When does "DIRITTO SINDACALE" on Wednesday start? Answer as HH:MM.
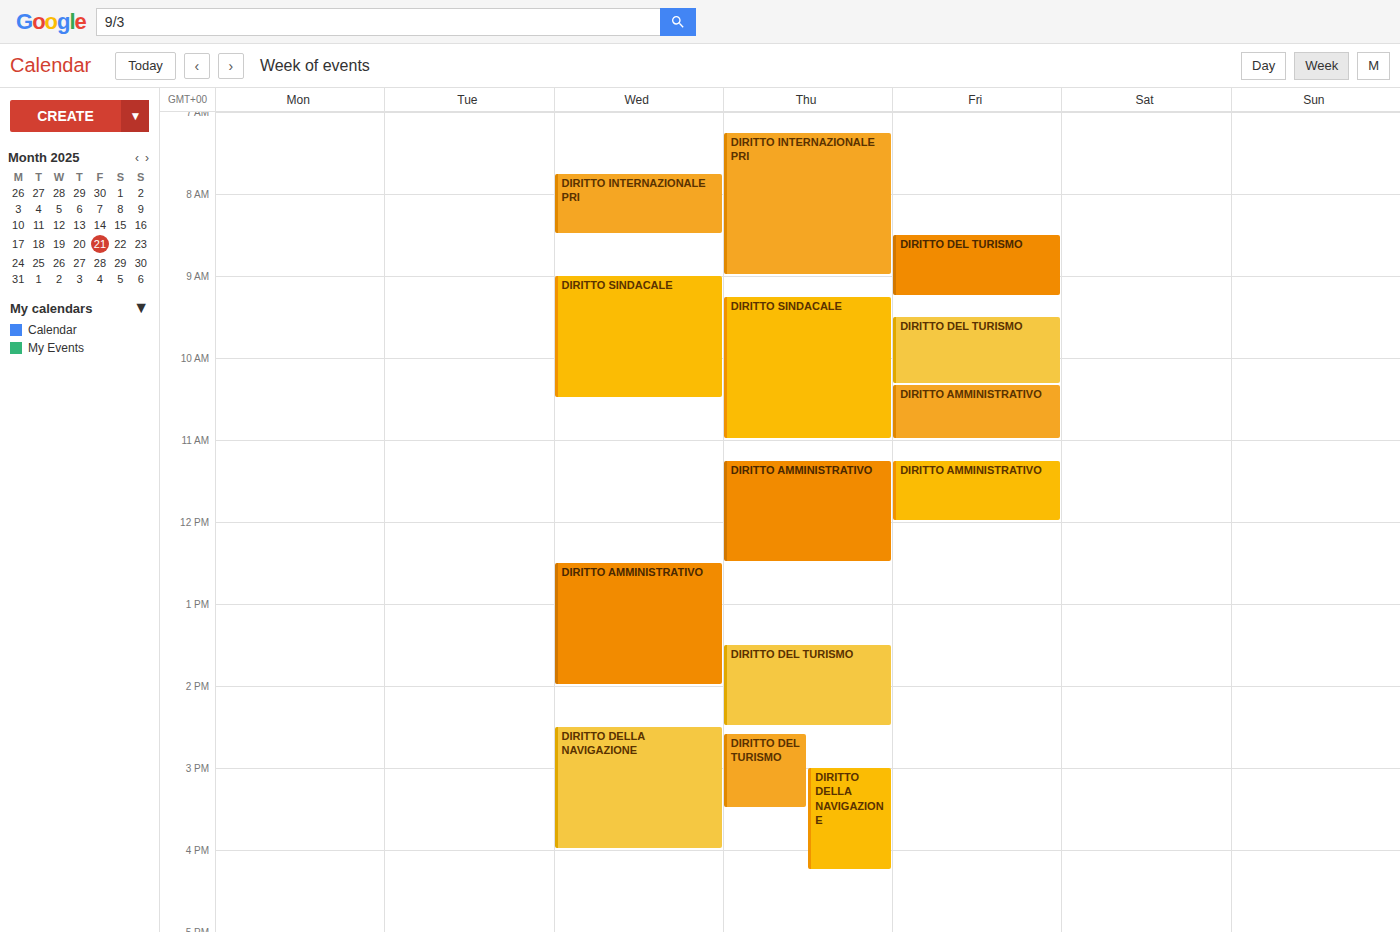
09:00